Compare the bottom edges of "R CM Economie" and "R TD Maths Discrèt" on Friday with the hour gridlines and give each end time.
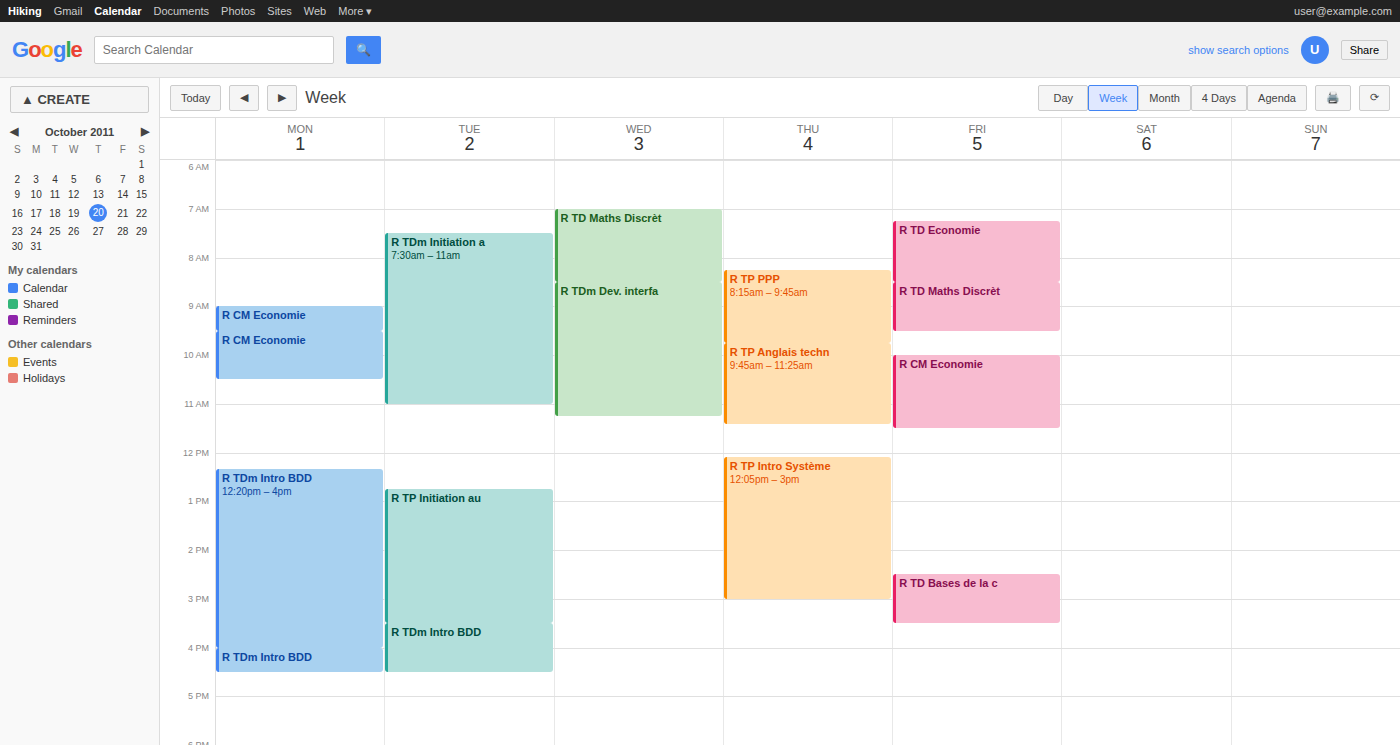
"R CM Economie": 11:30 AM, halfway between the 11 AM and 12 PM lines. "R TD Maths Discrèt": 9:30 AM, halfway between the 9 AM and 10 AM lines.